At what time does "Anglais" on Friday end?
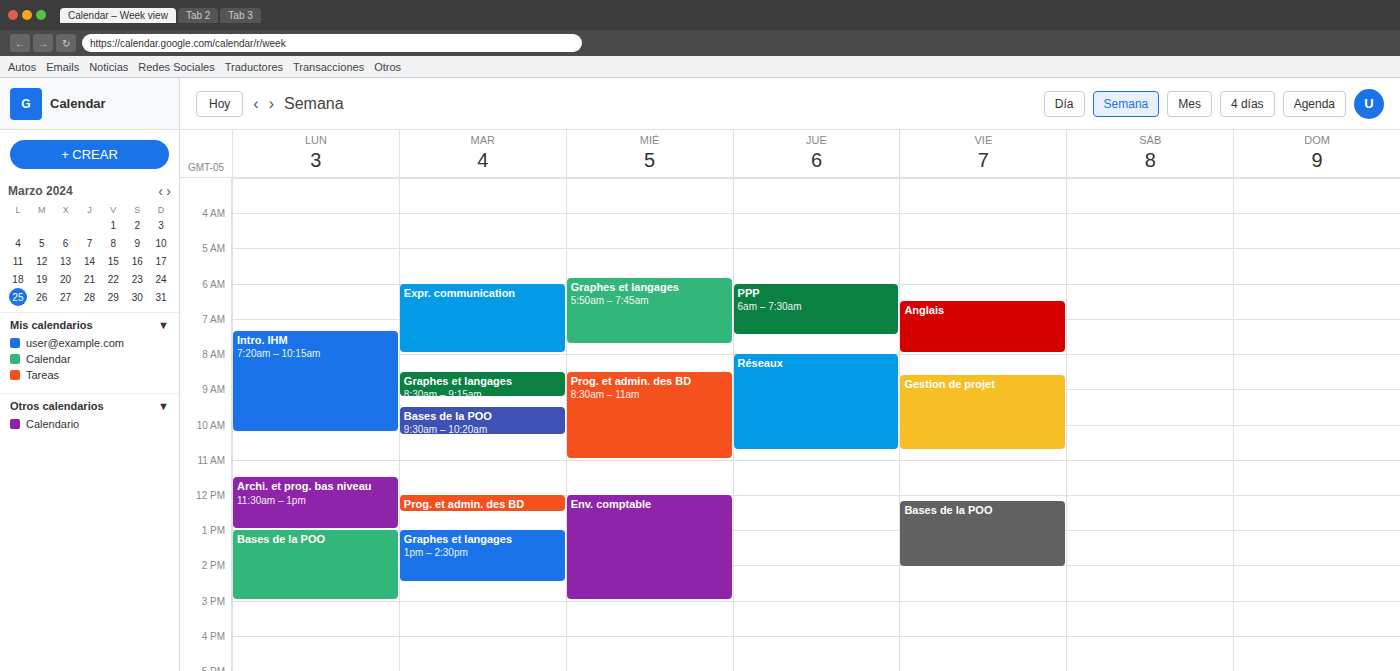
8:00 AM